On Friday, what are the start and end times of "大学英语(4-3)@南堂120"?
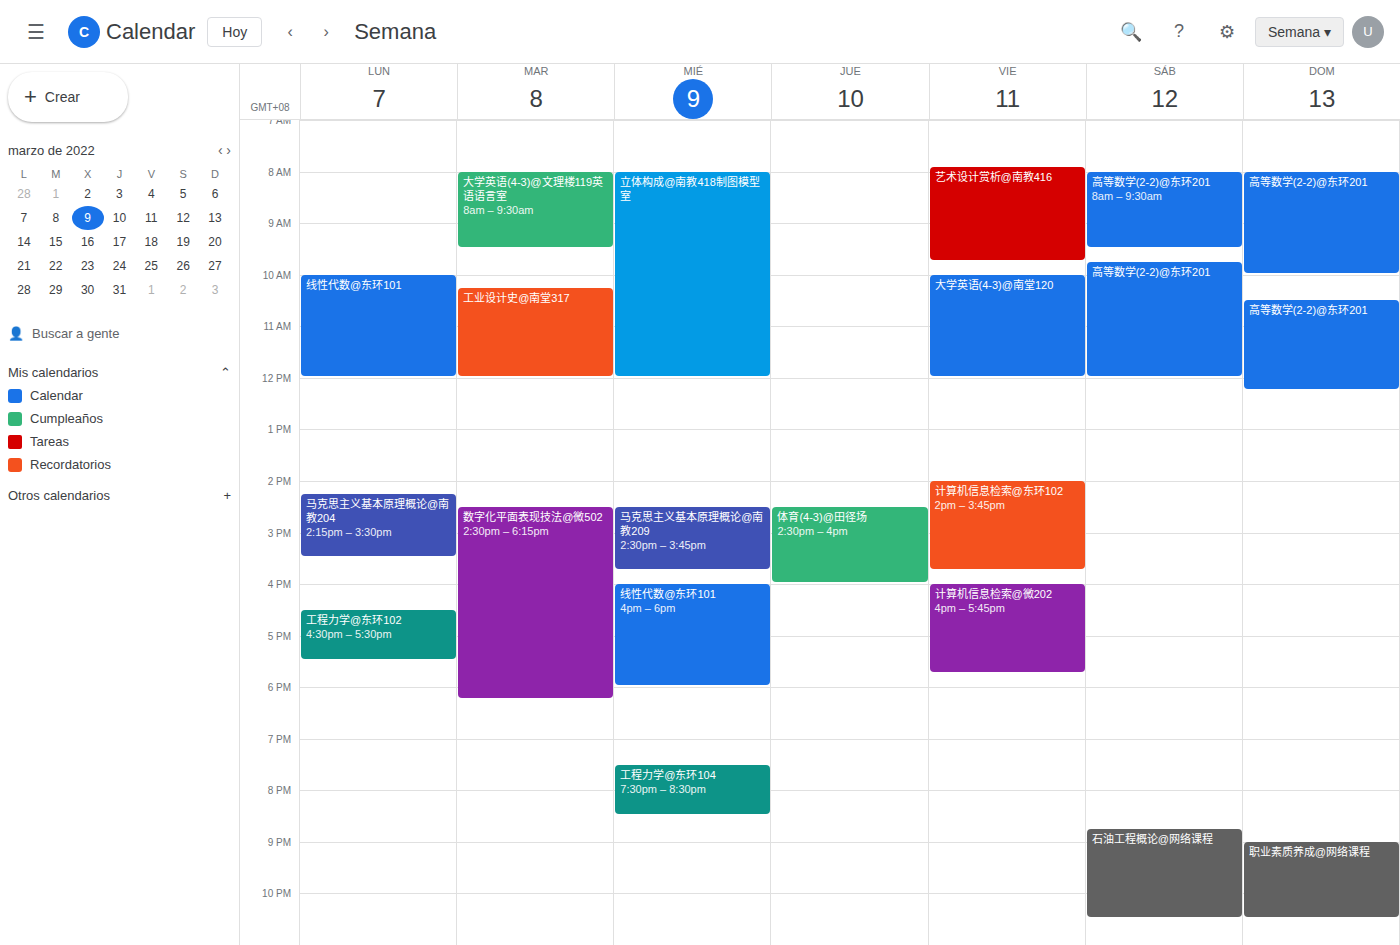
10:00 AM to 12:00 PM